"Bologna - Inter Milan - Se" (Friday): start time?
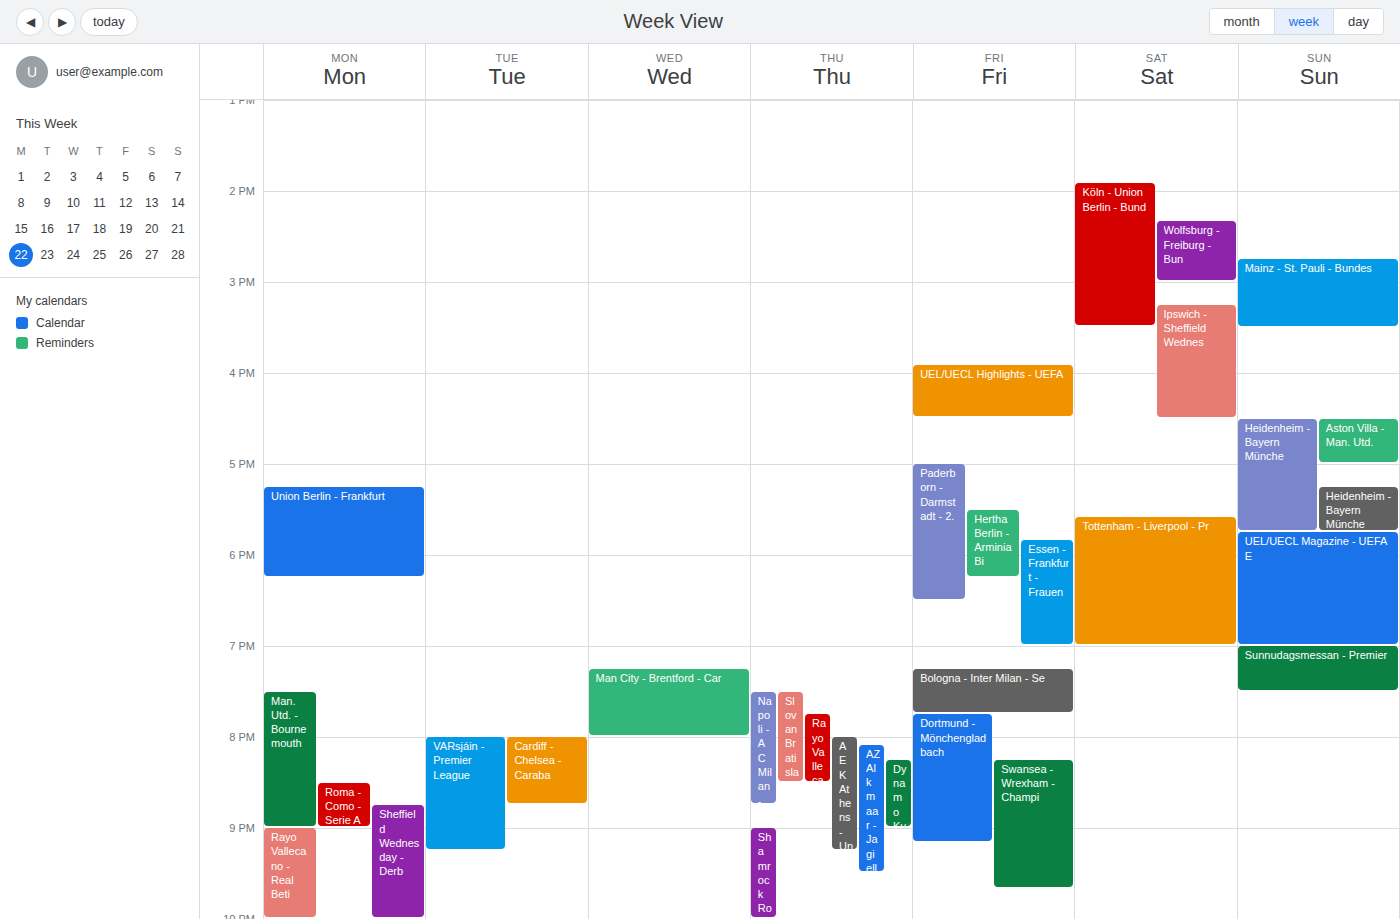
19:15